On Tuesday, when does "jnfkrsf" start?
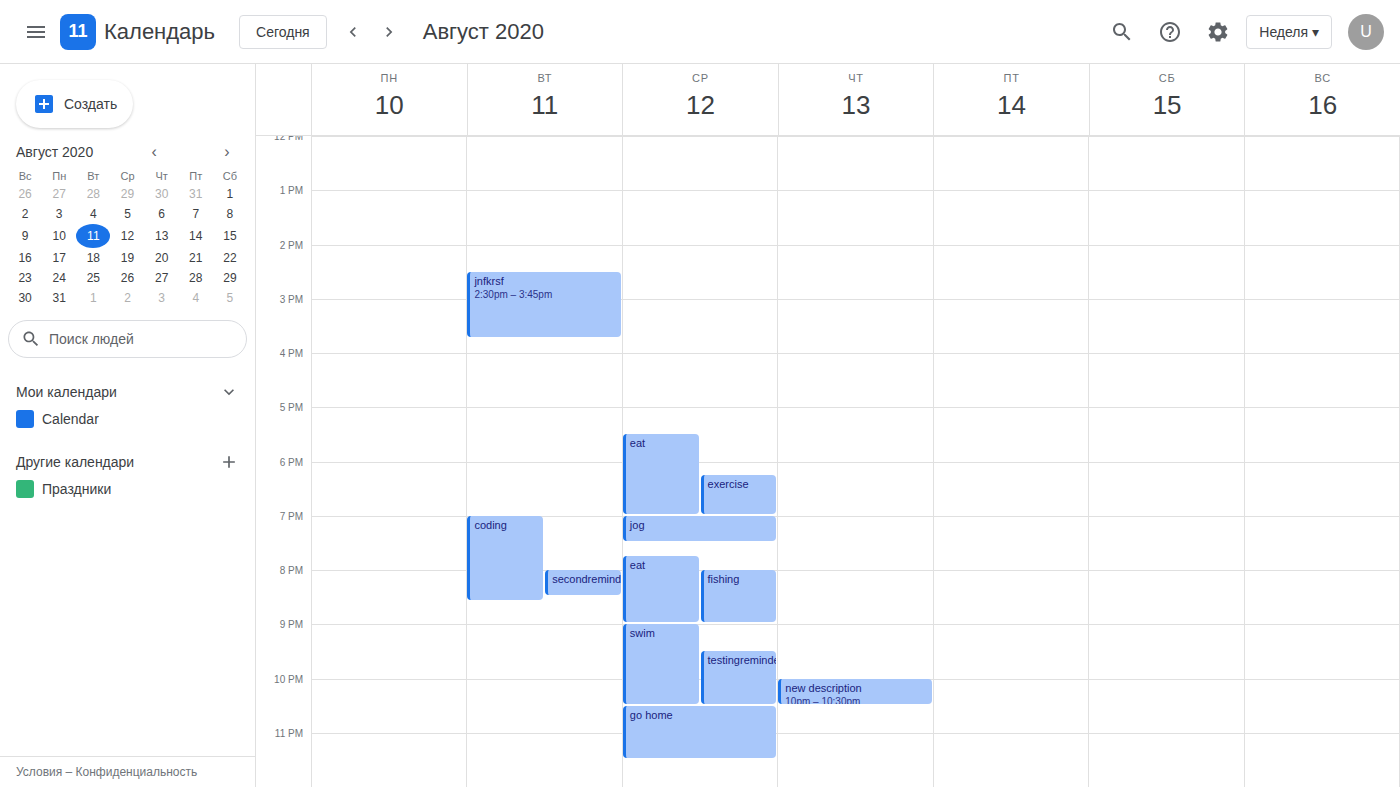
2:30 PM